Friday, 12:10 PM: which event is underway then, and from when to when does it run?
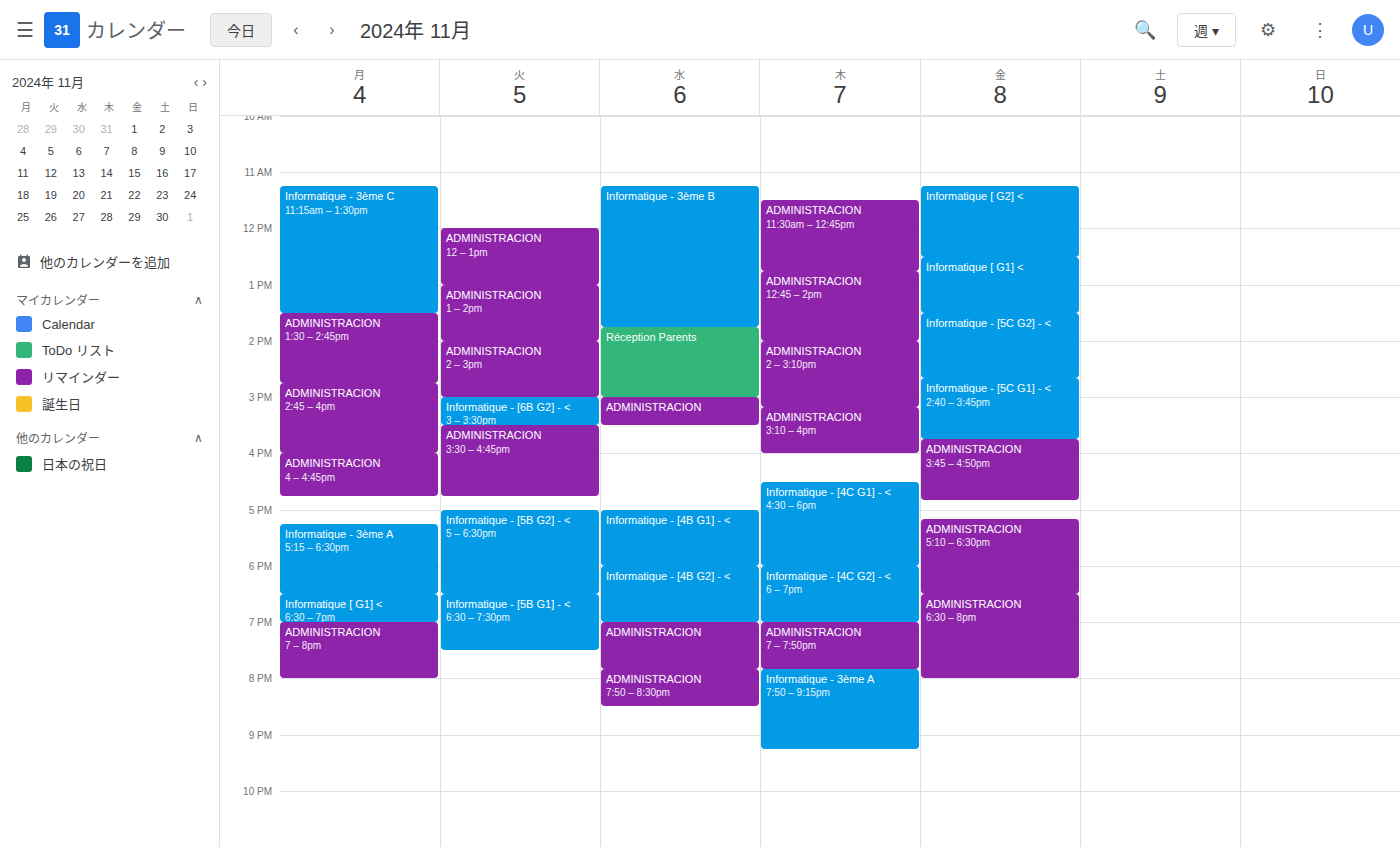
"Informatique [ G2] <", 11:15 AM to 12:30 PM